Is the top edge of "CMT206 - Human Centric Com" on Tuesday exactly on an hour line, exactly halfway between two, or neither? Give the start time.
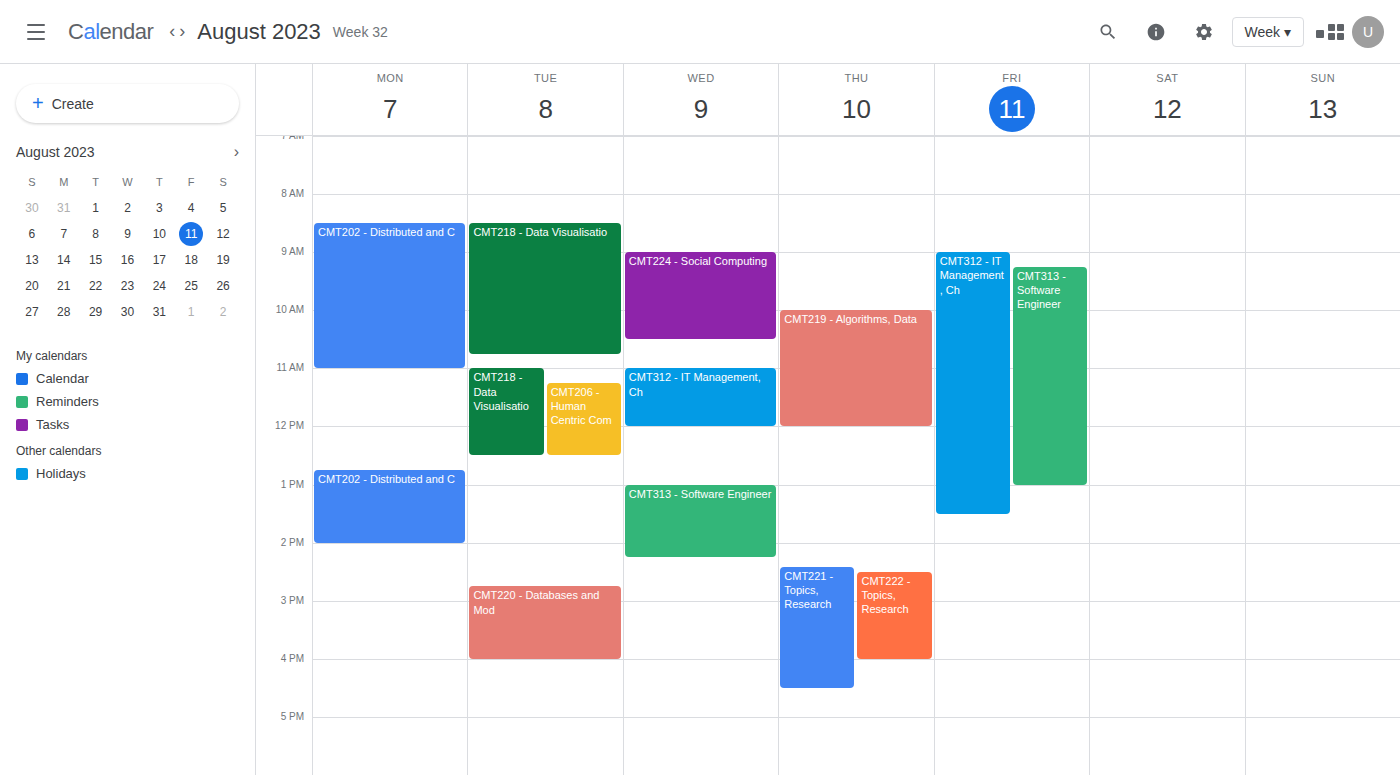
11:15 AM -- neither: a quarter of the way from the 11 AM line to the 12 PM line.